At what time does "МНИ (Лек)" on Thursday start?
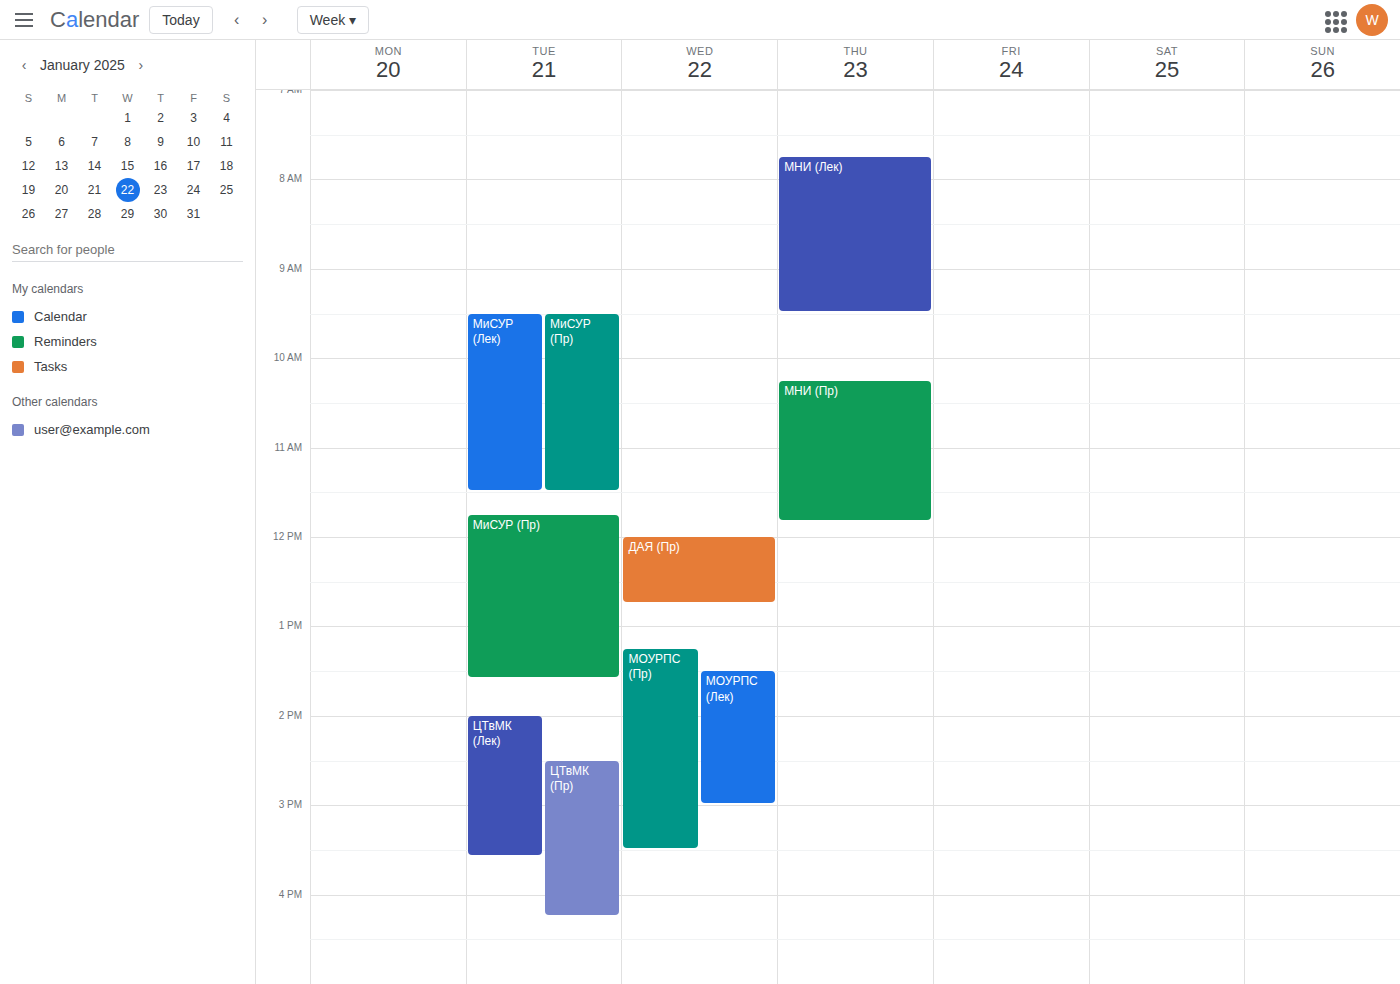
7:45 AM